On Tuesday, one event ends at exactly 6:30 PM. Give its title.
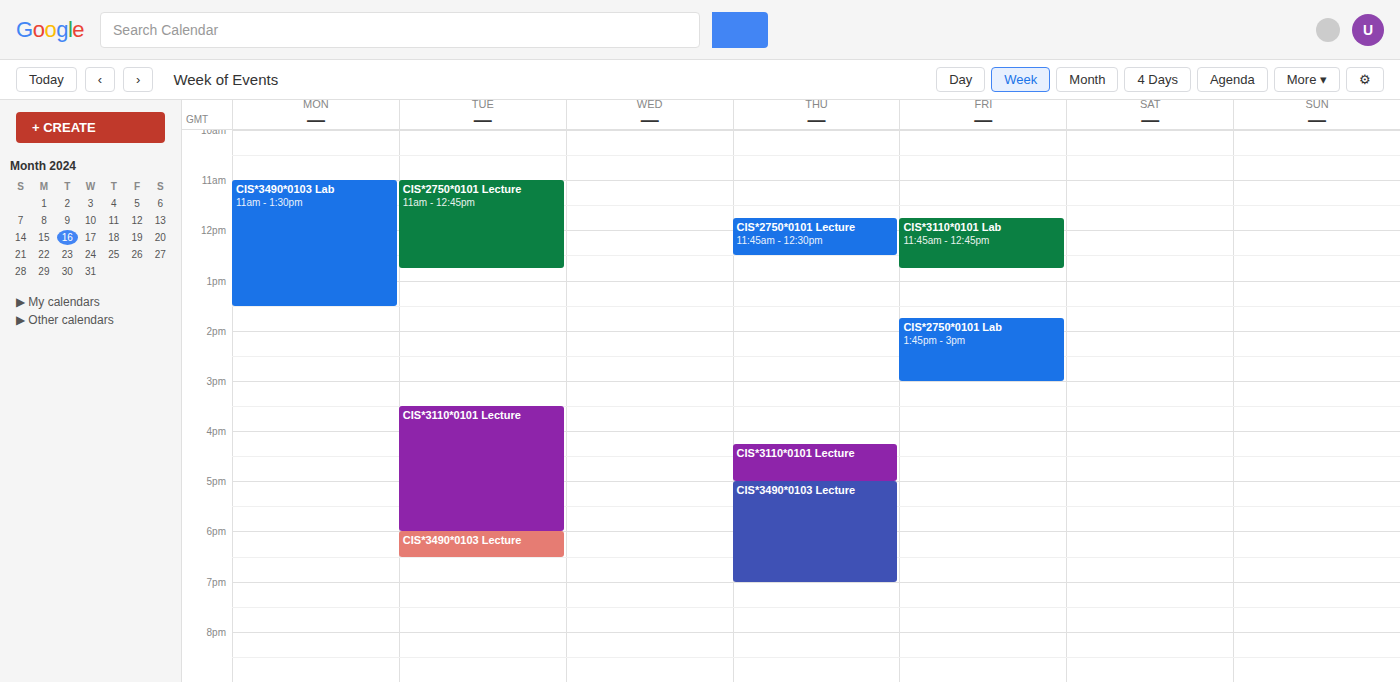
"CIS*3490*0103 Lecture"